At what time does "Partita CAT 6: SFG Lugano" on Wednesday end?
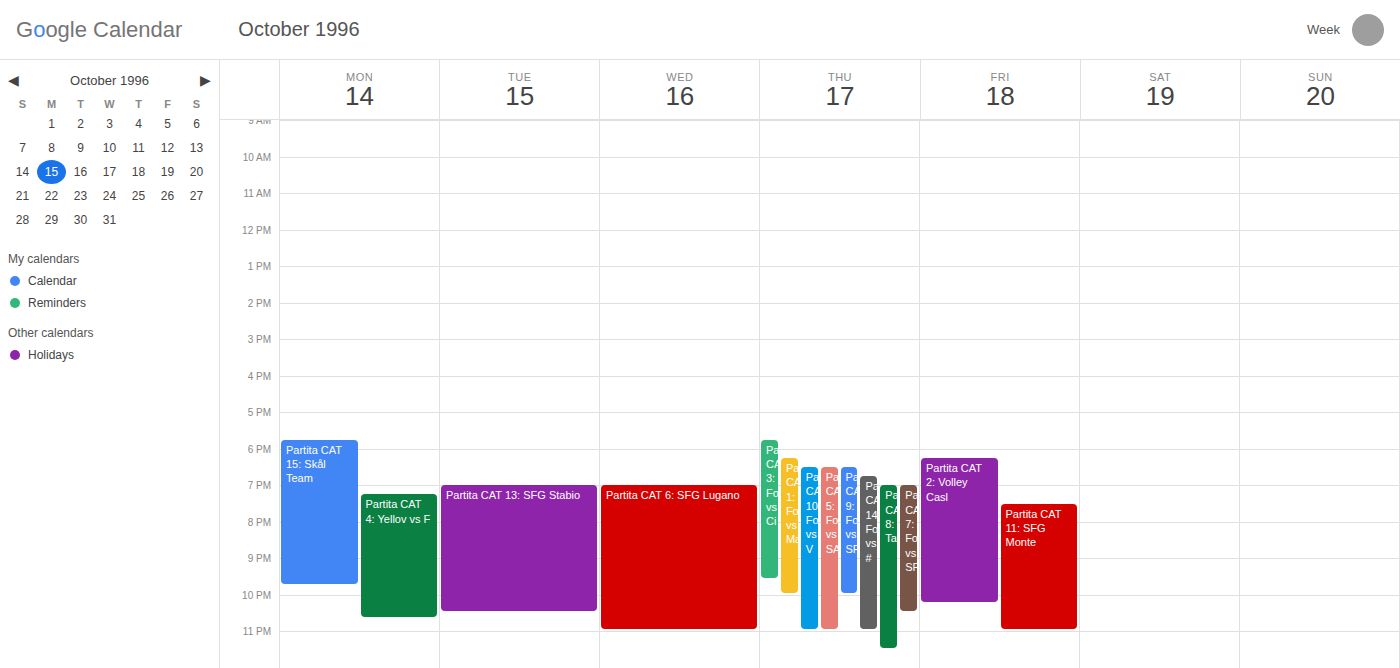
11:00 PM